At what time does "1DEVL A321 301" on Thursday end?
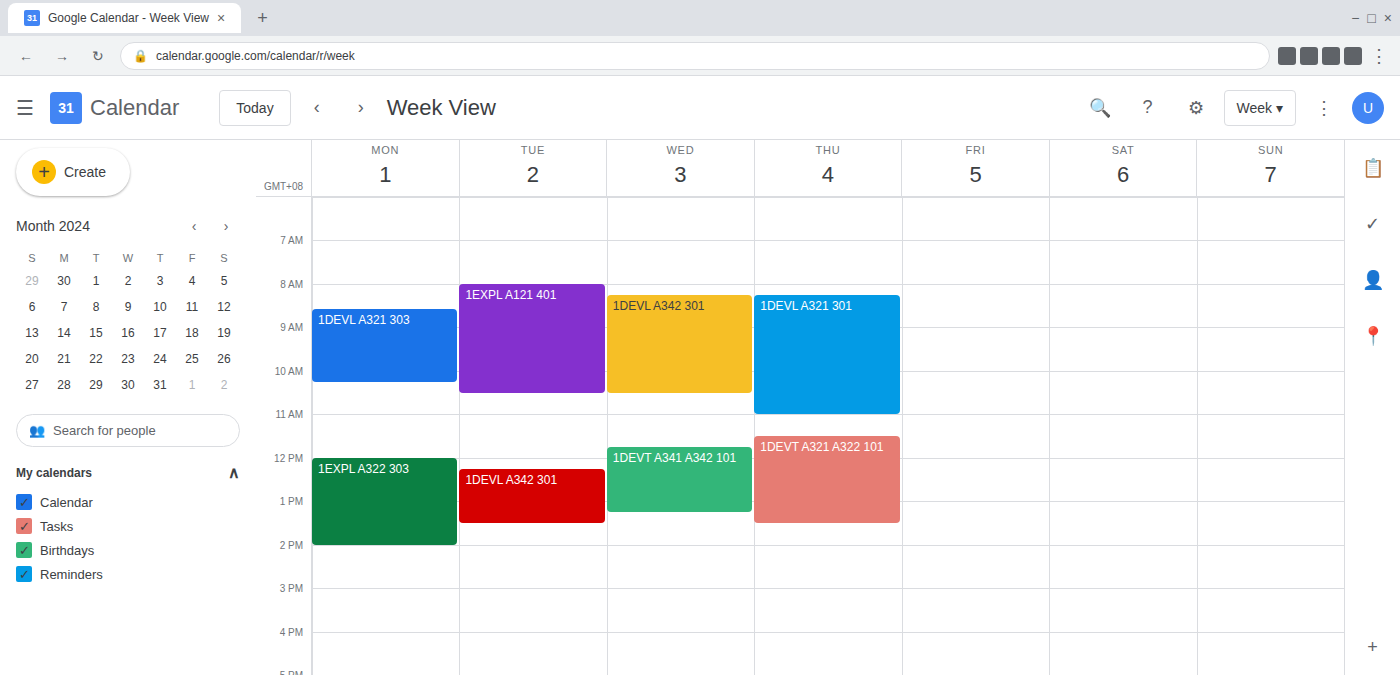
11:00